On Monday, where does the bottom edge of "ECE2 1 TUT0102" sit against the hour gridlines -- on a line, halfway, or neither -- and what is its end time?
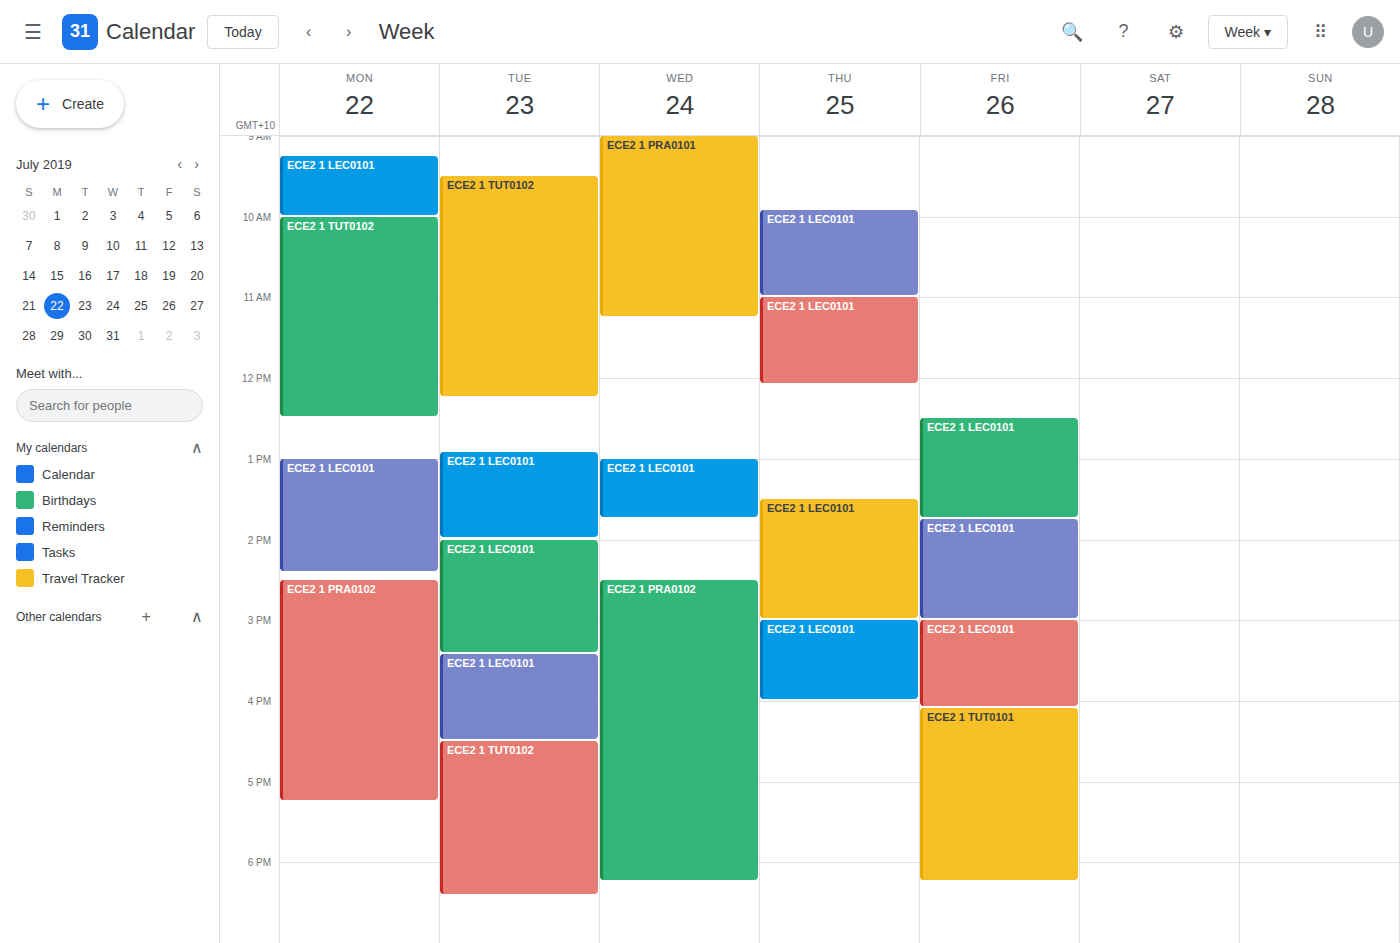
12:30 PM -- halfway between the 12 PM and 1 PM lines.